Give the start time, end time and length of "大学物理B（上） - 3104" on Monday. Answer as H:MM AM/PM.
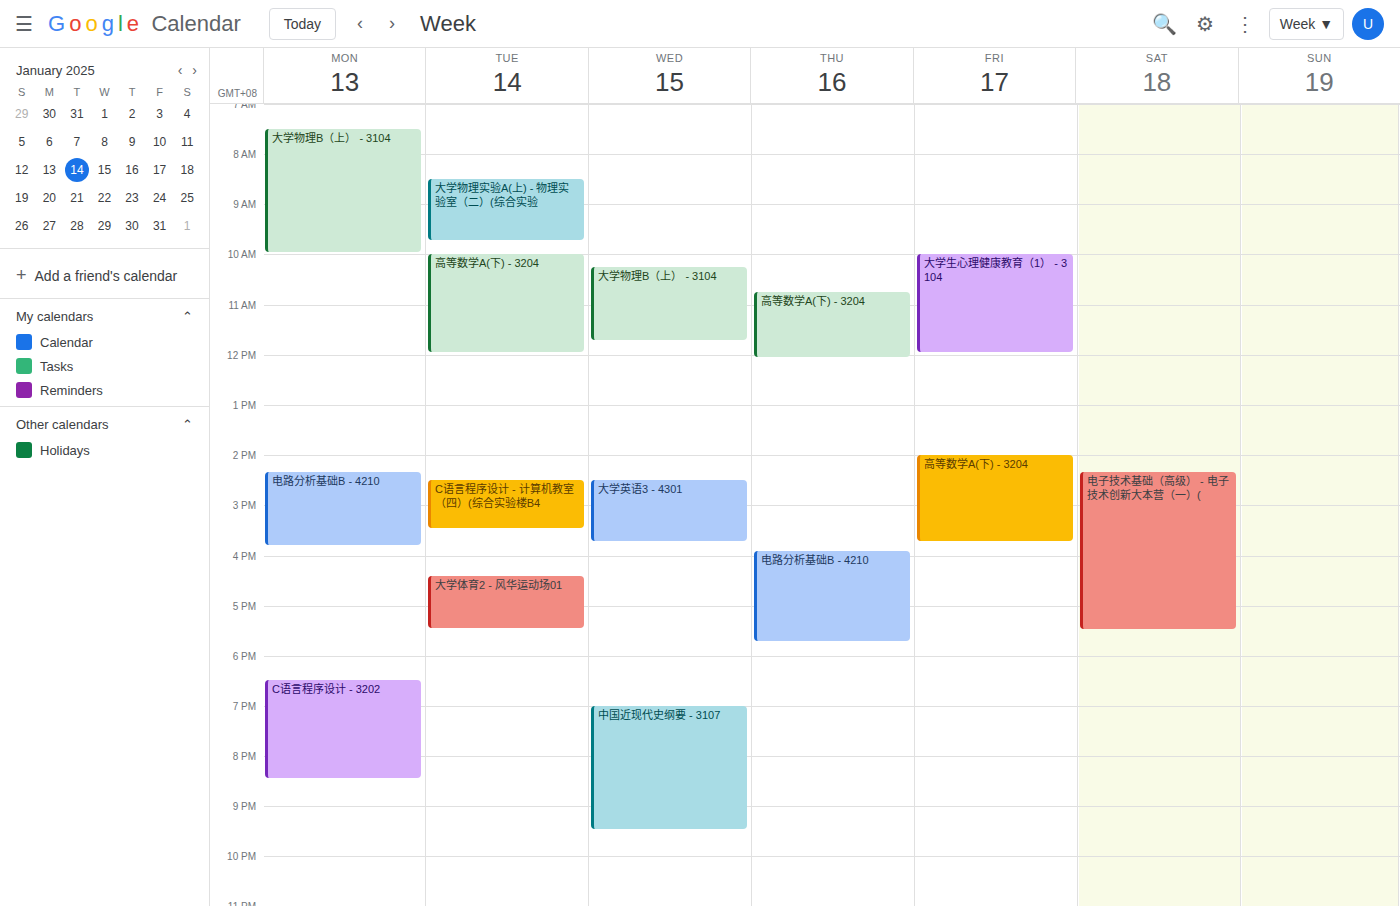
7:30 AM to 10:00 AM, 2 hours 30 minutes